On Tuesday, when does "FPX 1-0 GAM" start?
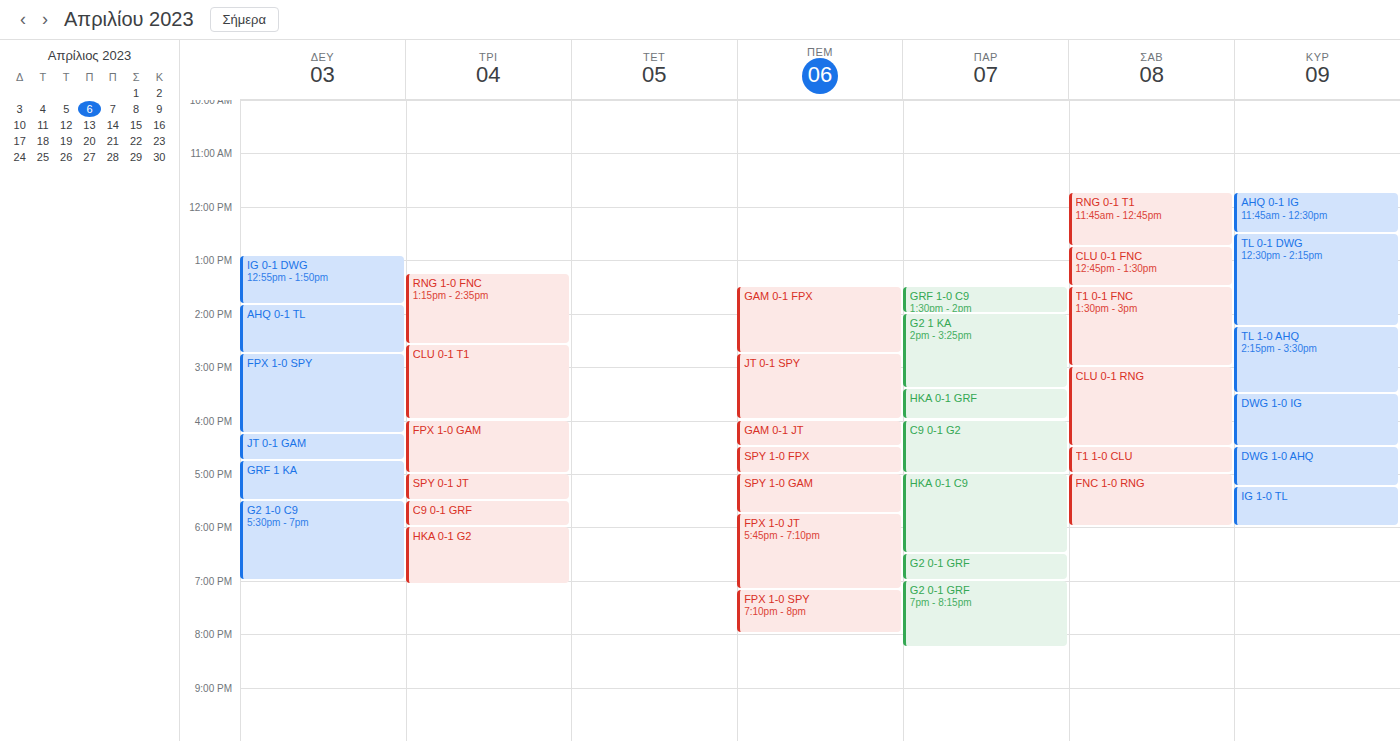
4:00 PM